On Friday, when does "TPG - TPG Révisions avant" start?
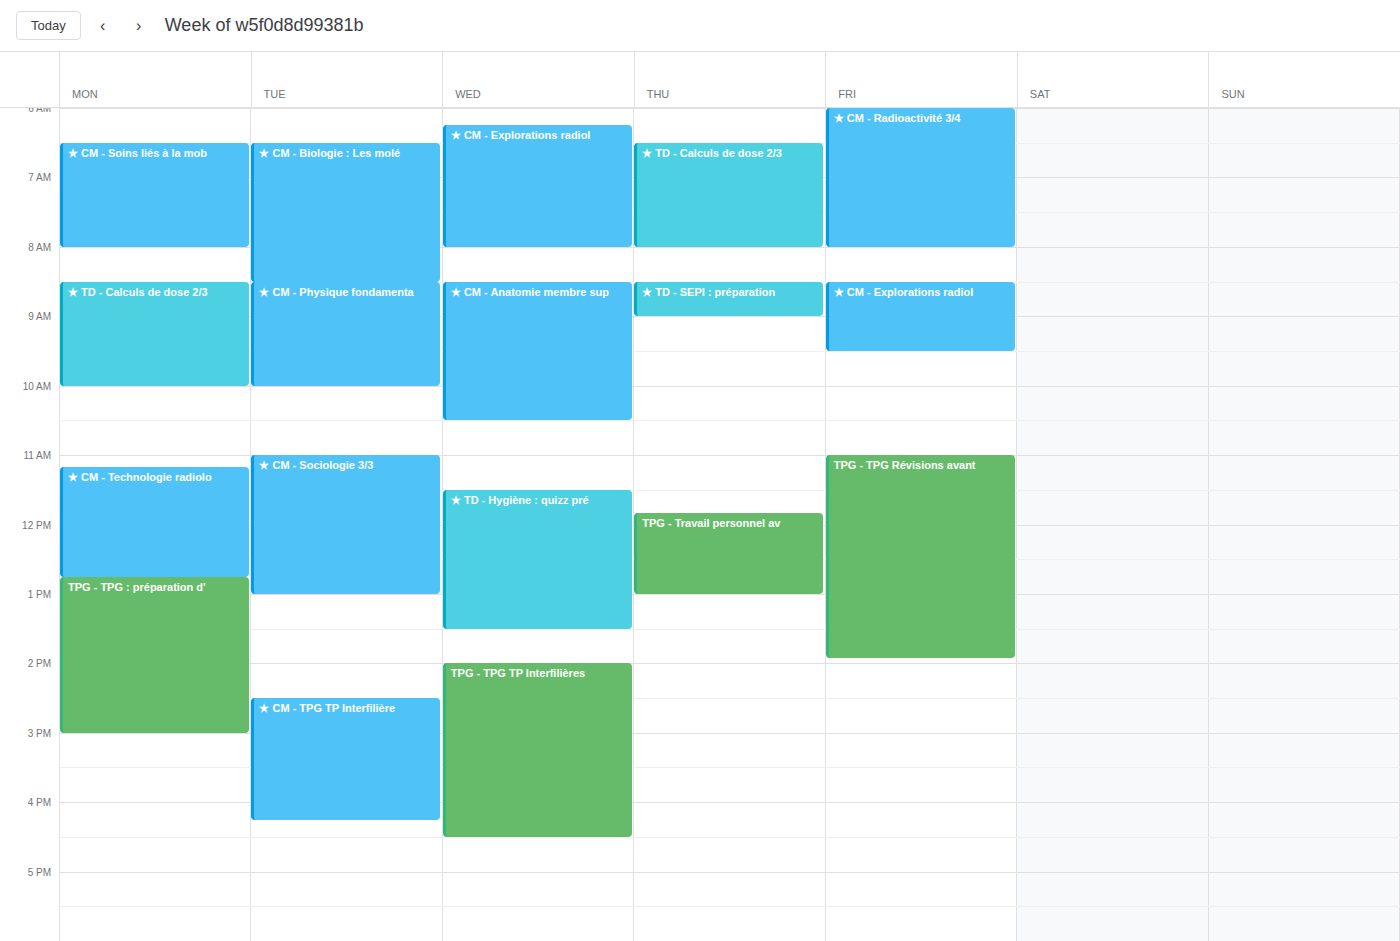
11:00 AM